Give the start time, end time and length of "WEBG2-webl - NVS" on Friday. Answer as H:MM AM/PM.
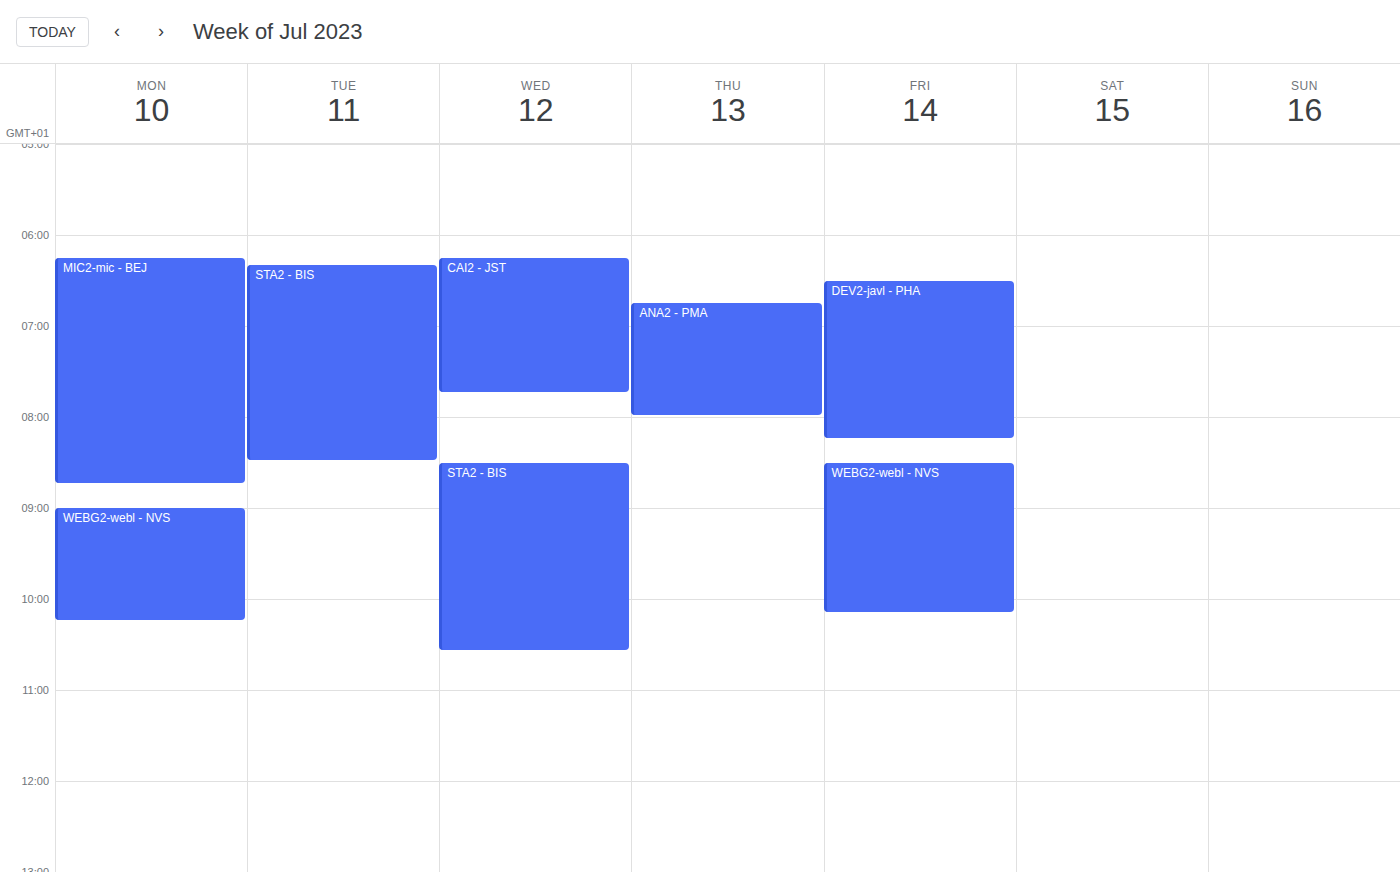
8:30 AM to 10:10 AM, 1 hour 40 minutes